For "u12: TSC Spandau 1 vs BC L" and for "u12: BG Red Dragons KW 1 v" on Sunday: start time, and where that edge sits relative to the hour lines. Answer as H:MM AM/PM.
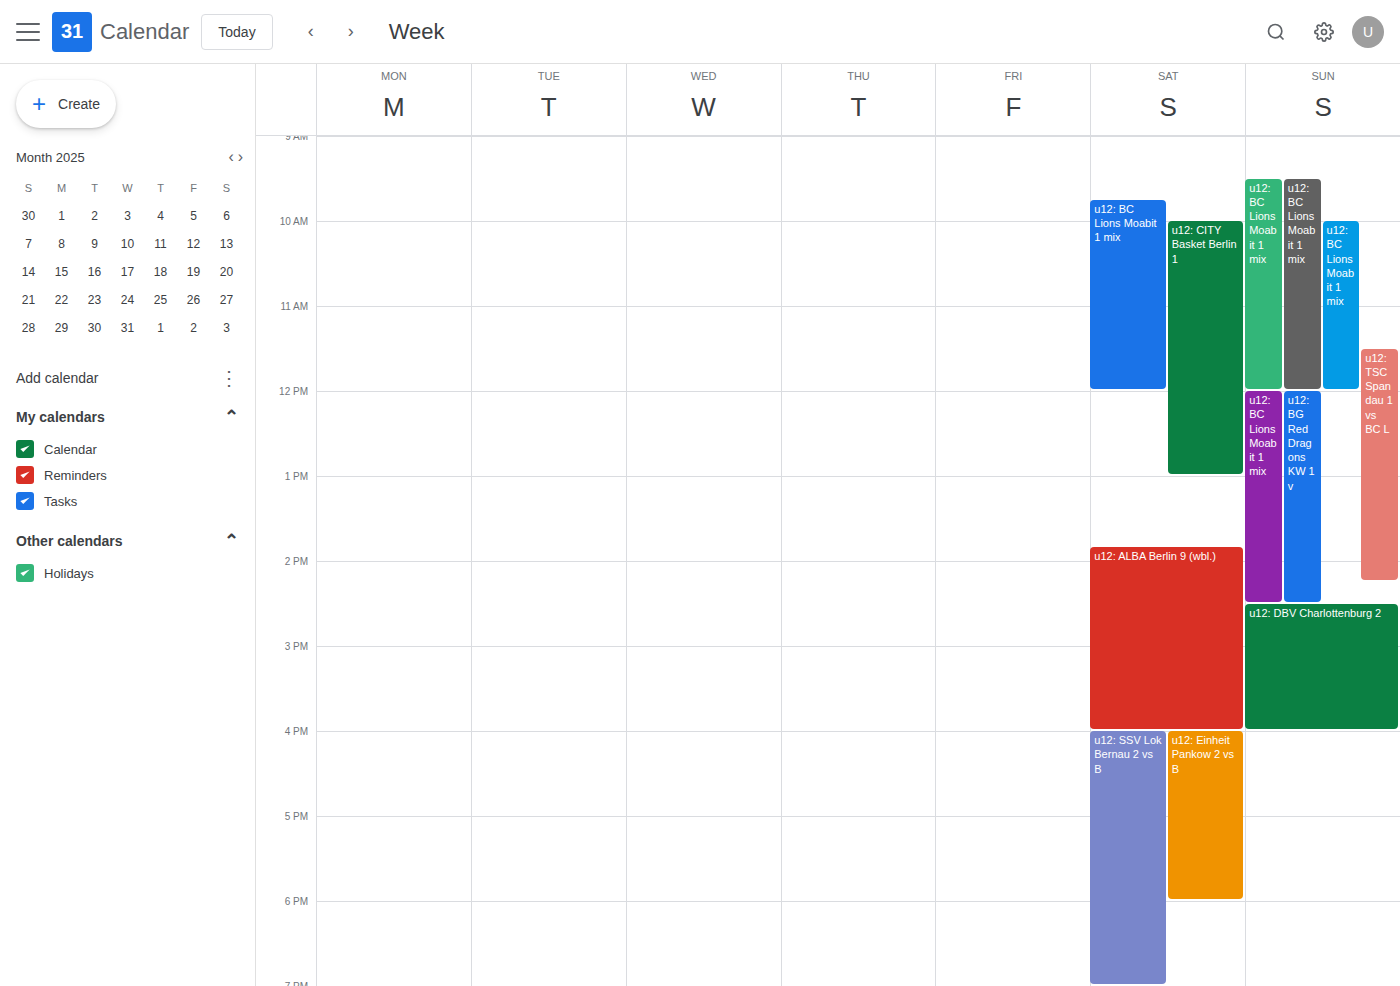
"u12: TSC Spandau 1 vs BC L": 11:30 AM, halfway between the 11 AM and 12 PM lines. "u12: BG Red Dragons KW 1 v": 12:00 PM, exactly on the 12 PM line.